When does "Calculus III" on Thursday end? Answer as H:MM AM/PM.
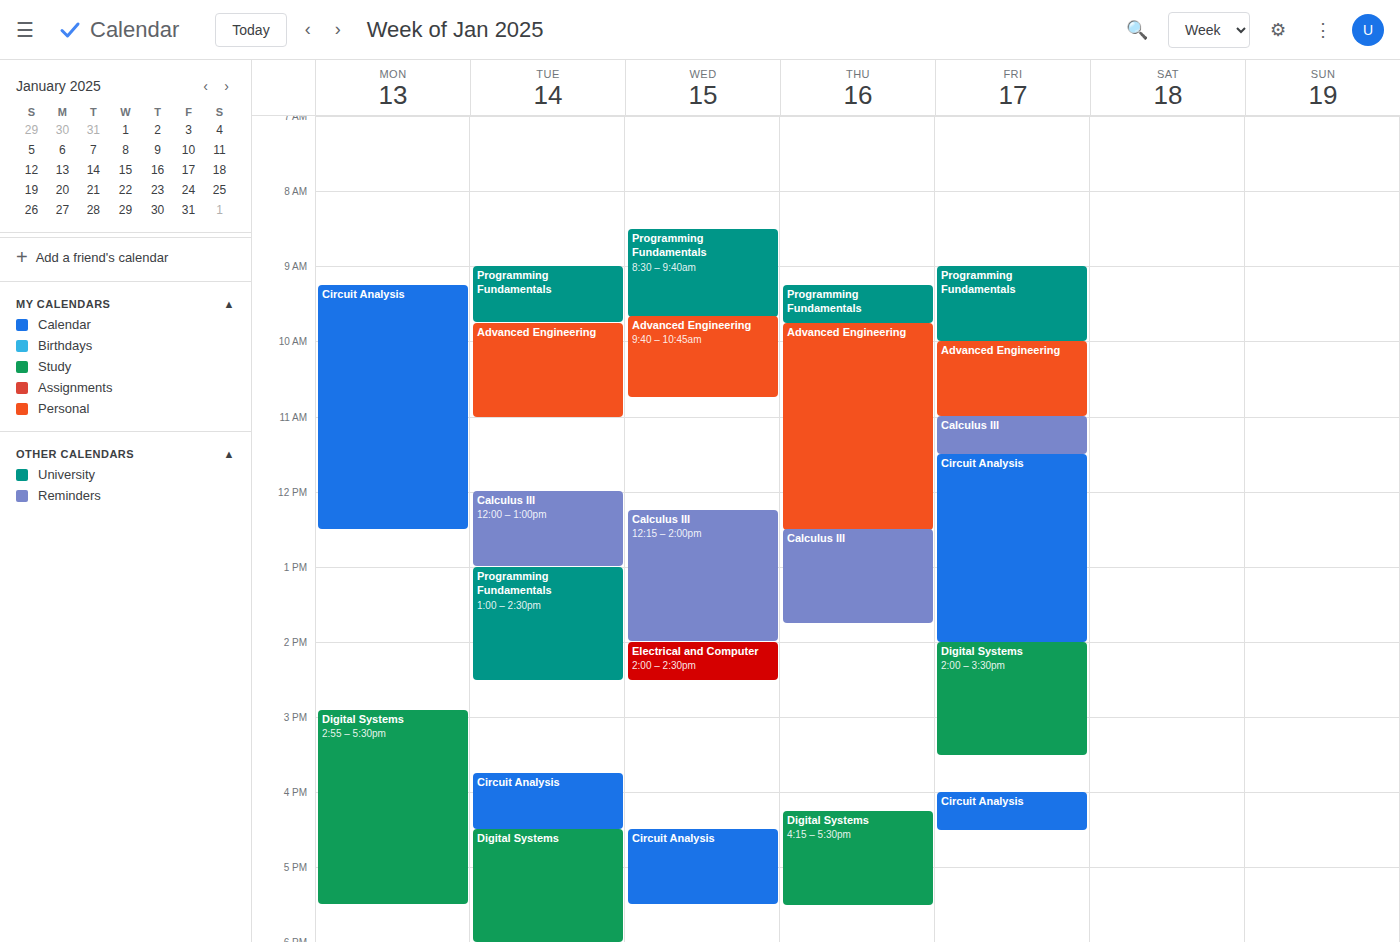
1:45 PM